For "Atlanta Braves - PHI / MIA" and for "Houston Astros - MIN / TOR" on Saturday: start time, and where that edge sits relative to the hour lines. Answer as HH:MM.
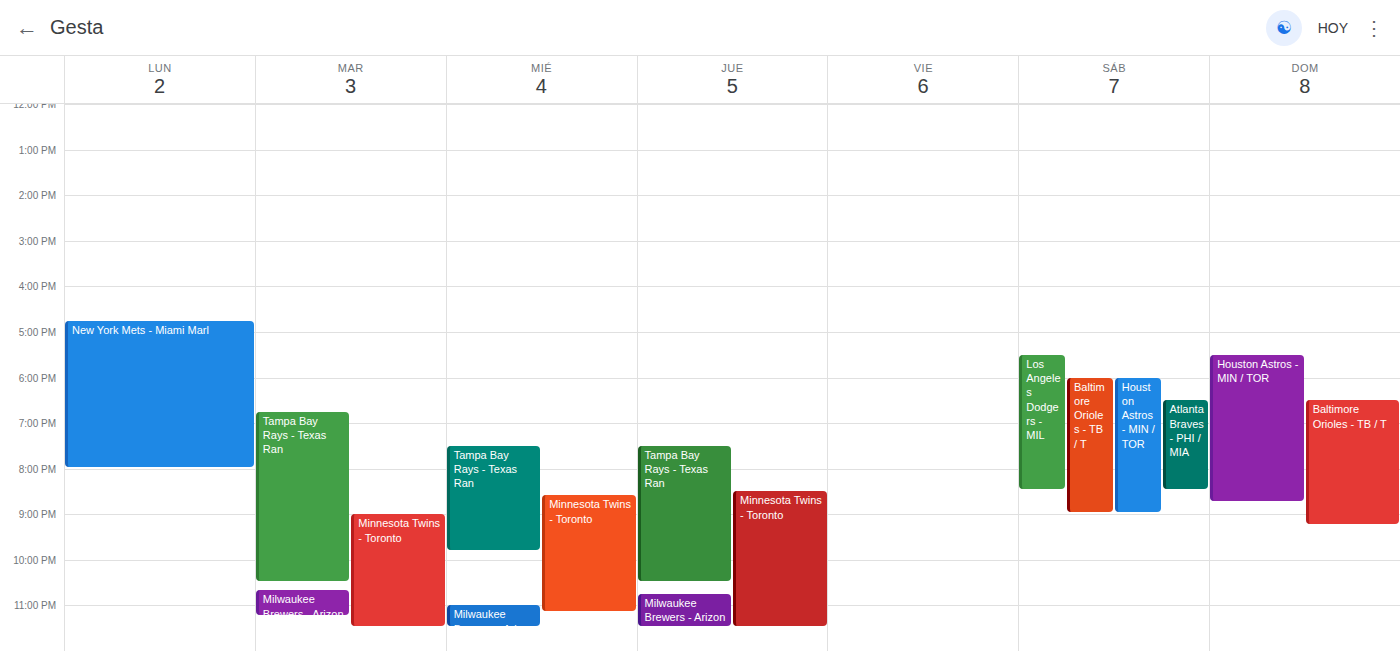
"Atlanta Braves - PHI / MIA": 18:30, halfway between the 18:00 and 19:00 lines. "Houston Astros - MIN / TOR": 18:00, exactly on the 18:00 line.